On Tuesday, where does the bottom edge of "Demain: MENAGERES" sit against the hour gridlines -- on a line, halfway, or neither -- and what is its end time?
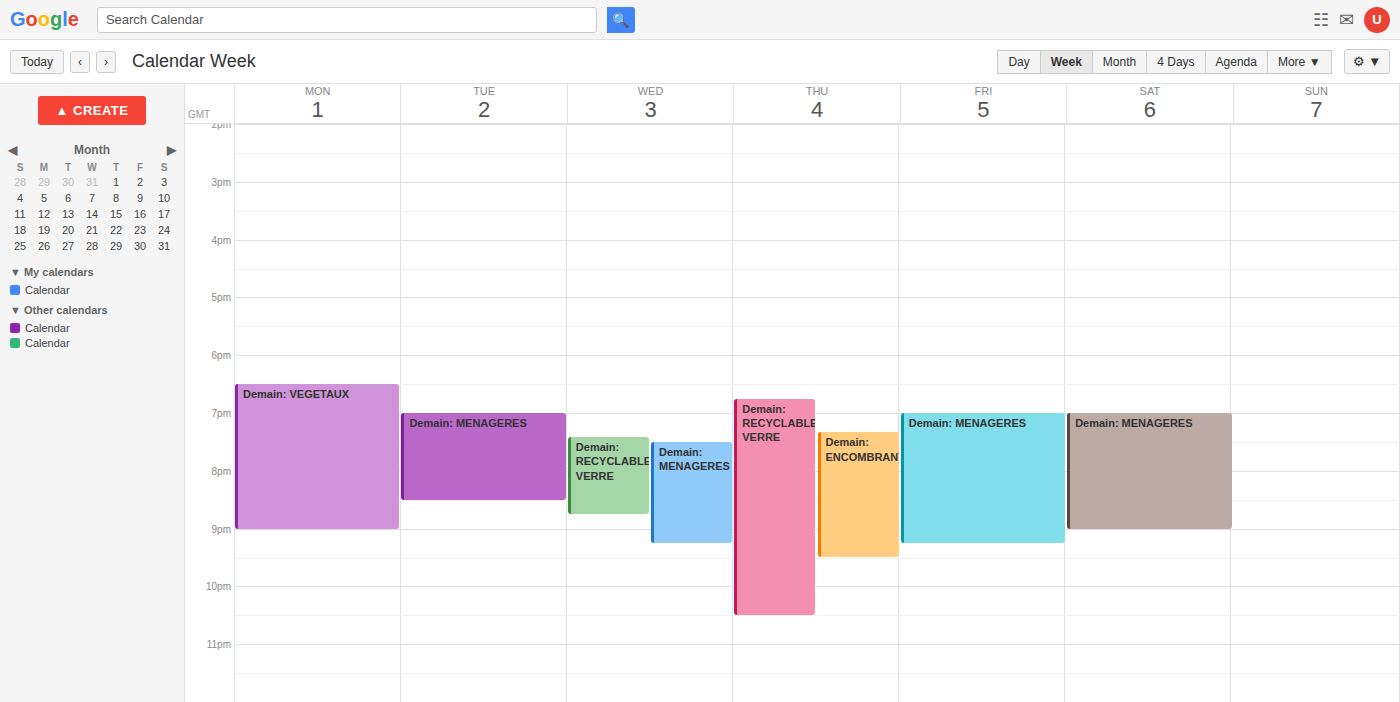
8:30 PM -- halfway between the 8 PM and 9 PM lines.